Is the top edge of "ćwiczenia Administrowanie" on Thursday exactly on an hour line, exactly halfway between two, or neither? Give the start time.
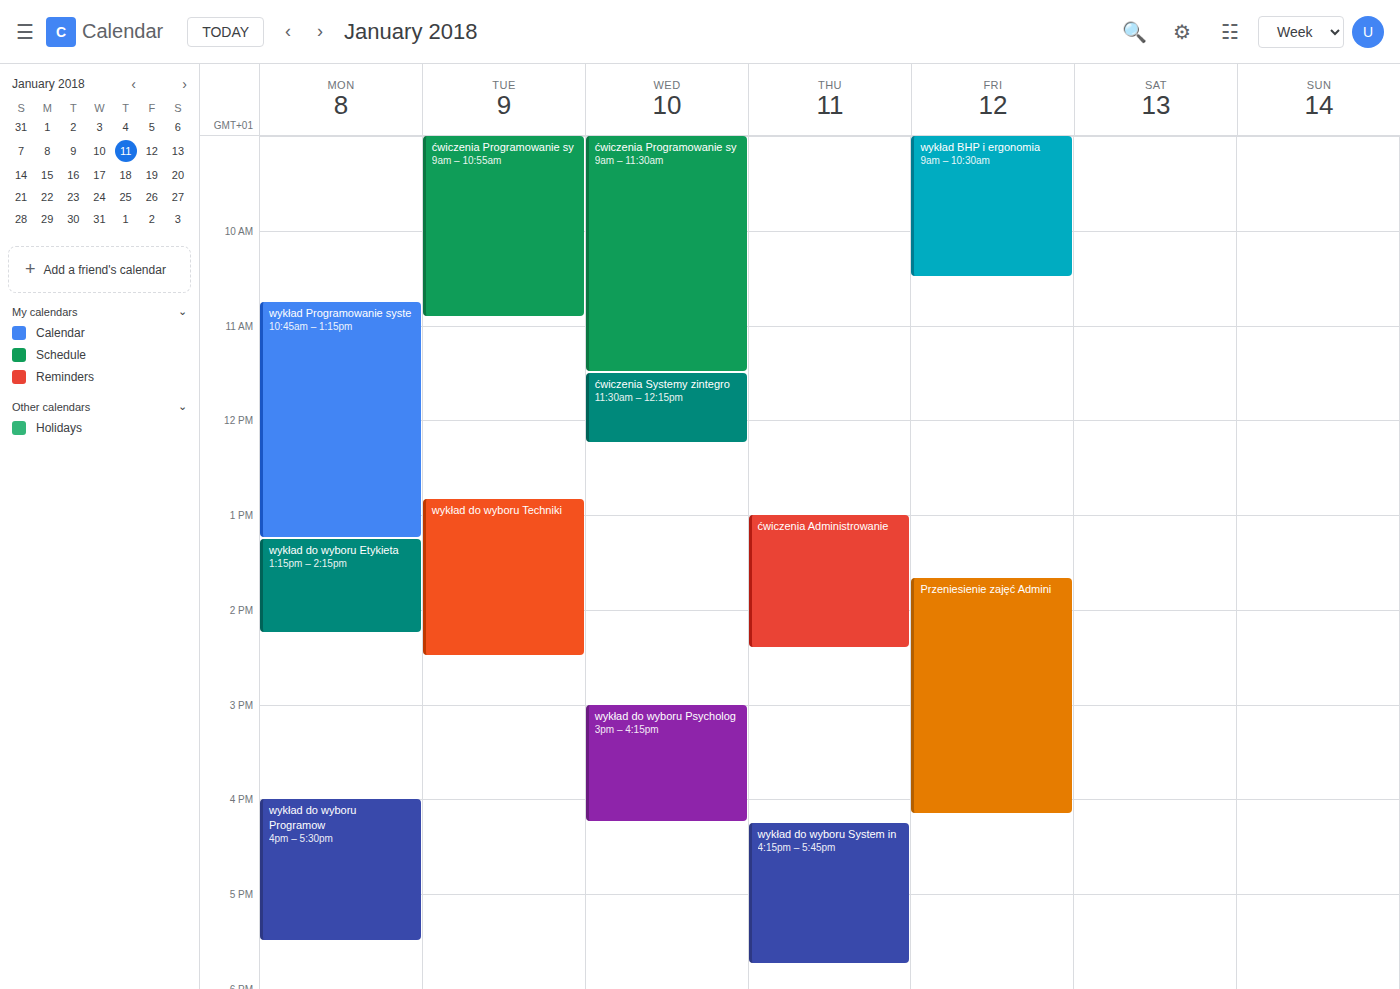
1:00 PM -- exactly on the 1 PM line.